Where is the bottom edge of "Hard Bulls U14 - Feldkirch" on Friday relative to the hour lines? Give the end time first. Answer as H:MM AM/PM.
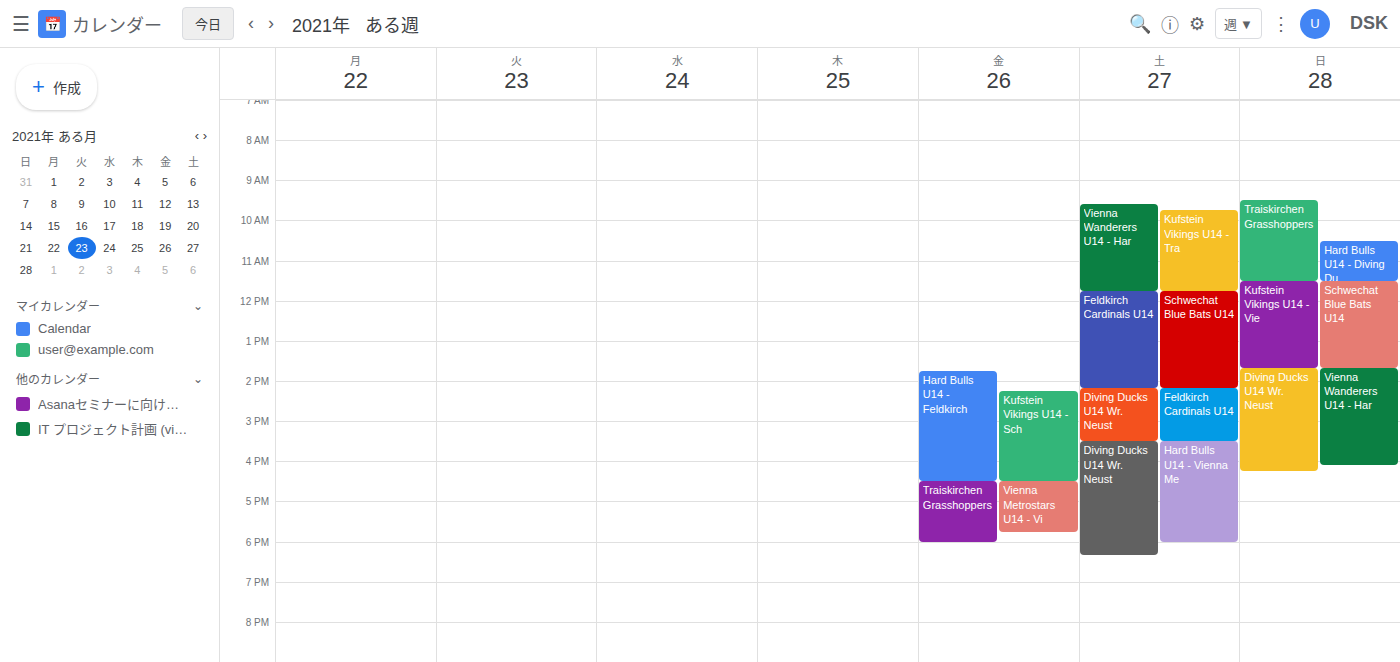
4:30 PM -- halfway between the 4 PM and 5 PM lines.